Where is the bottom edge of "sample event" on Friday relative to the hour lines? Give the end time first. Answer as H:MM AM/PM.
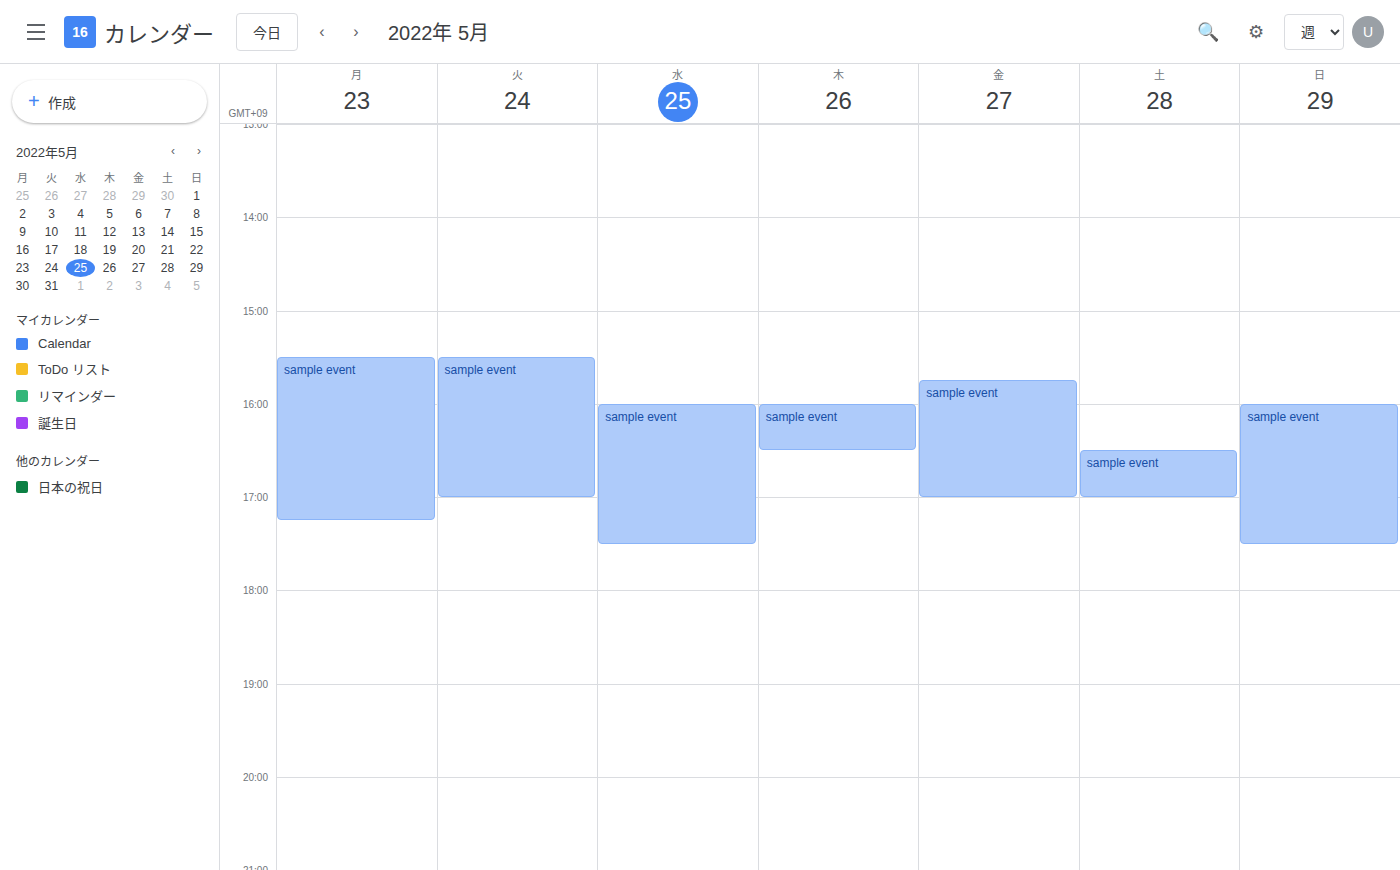
5:00 PM -- exactly on the 5 PM line.